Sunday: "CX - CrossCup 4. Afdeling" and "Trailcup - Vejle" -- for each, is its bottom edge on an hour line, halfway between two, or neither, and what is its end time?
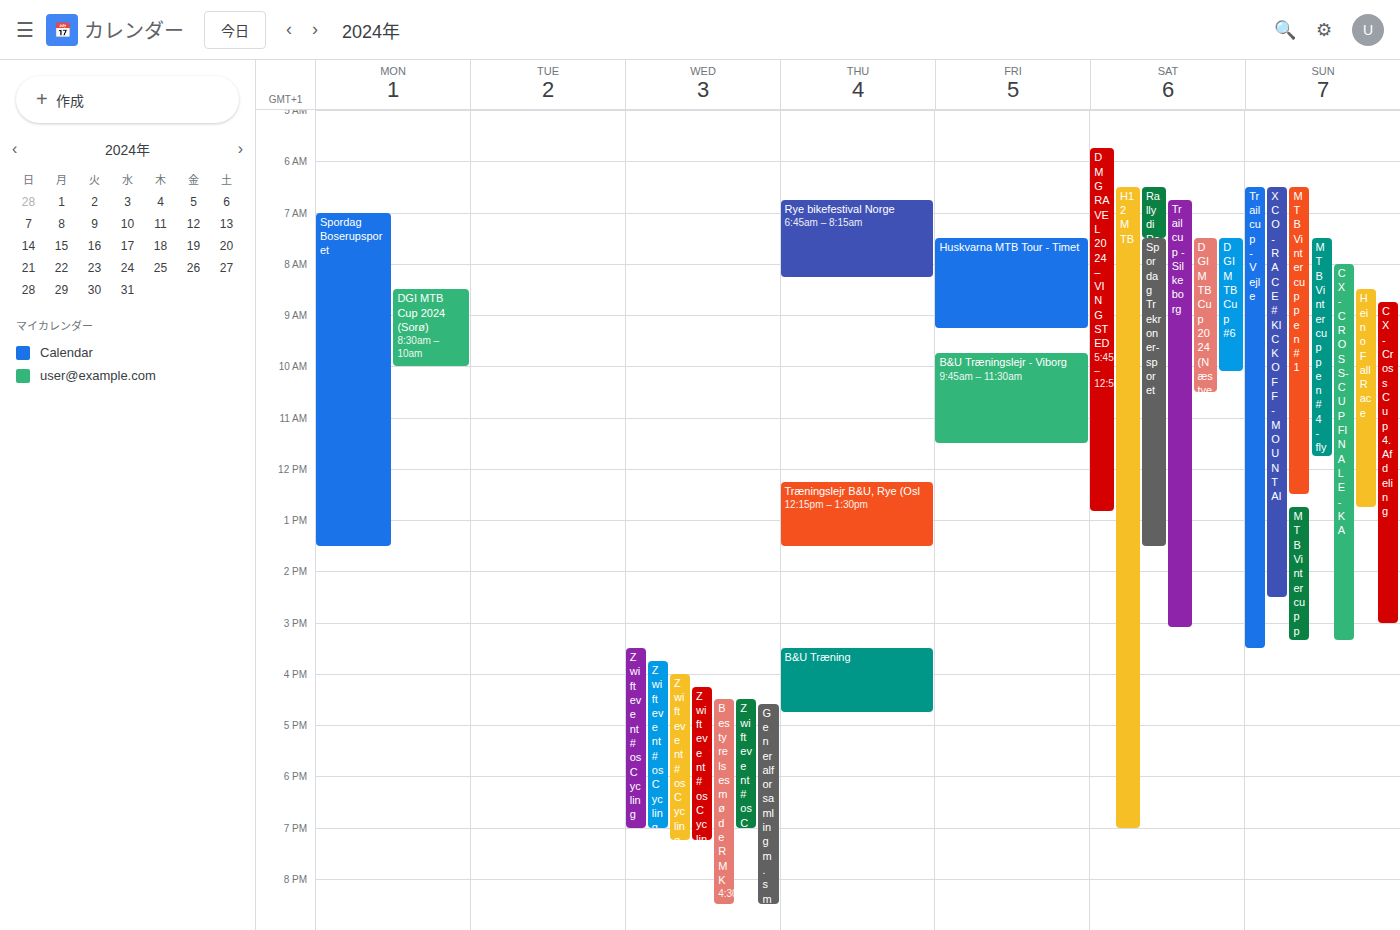
"CX - CrossCup 4. Afdeling": 3:00 PM, exactly on the 3 PM line. "Trailcup - Vejle": 3:30 PM, halfway between the 3 PM and 4 PM lines.